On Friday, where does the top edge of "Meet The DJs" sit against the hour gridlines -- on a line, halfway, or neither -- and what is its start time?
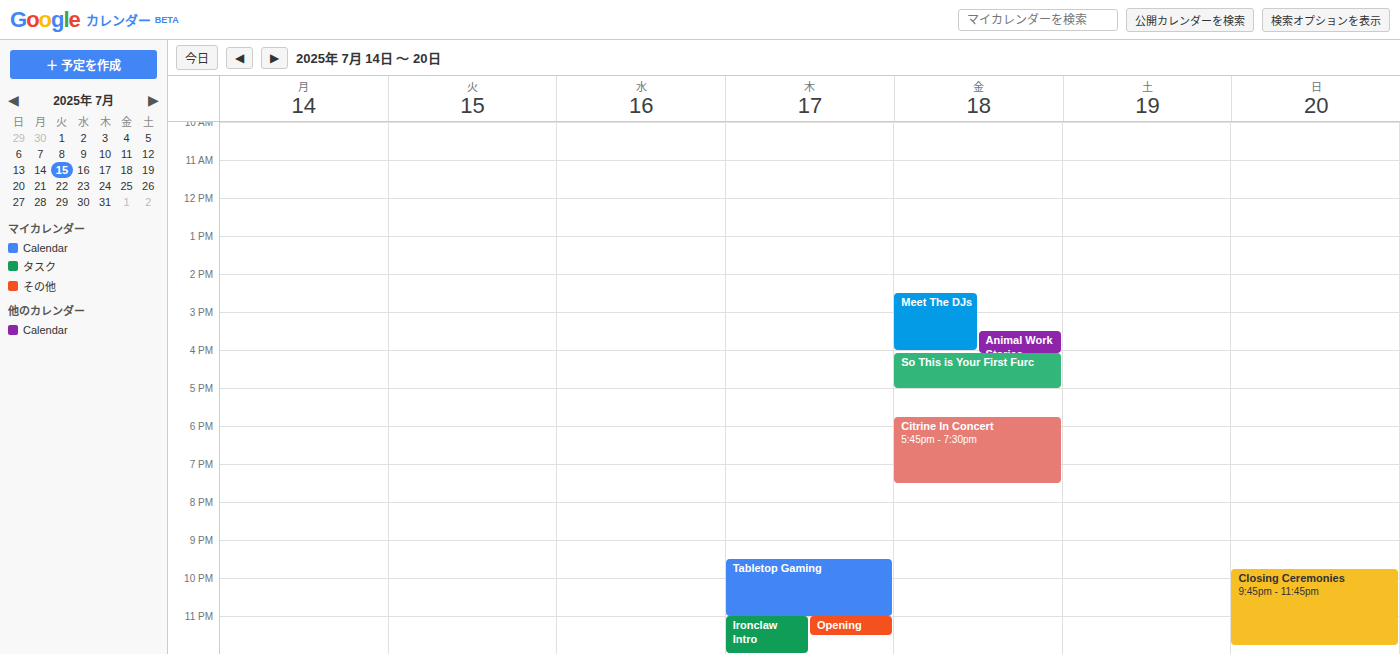
2:30 PM -- halfway between the 2 PM and 3 PM lines.